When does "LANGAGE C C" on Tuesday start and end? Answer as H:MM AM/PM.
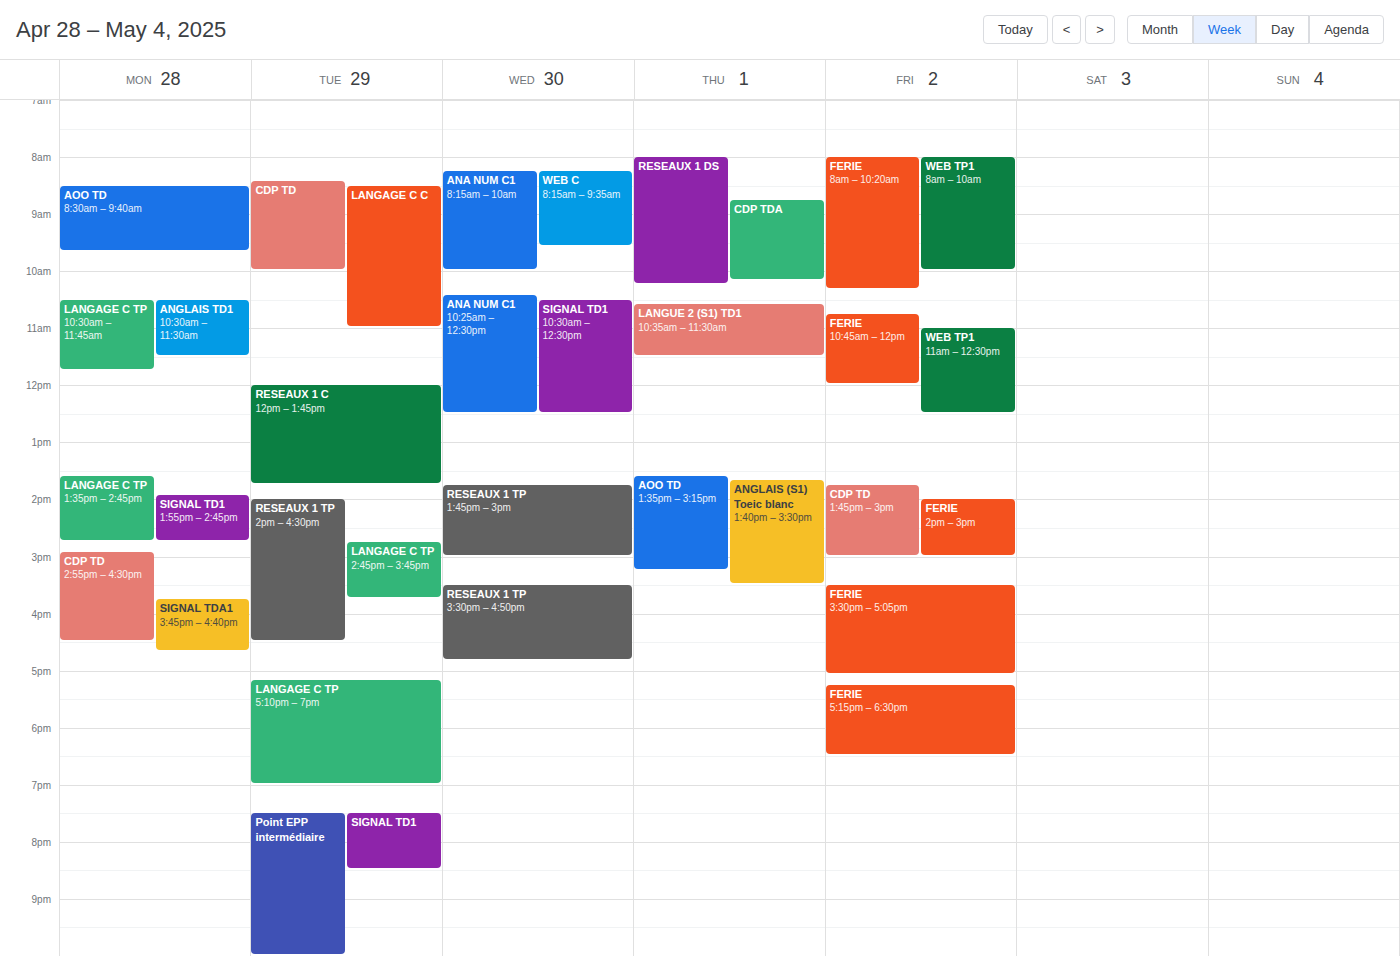
8:30 AM to 11:00 AM